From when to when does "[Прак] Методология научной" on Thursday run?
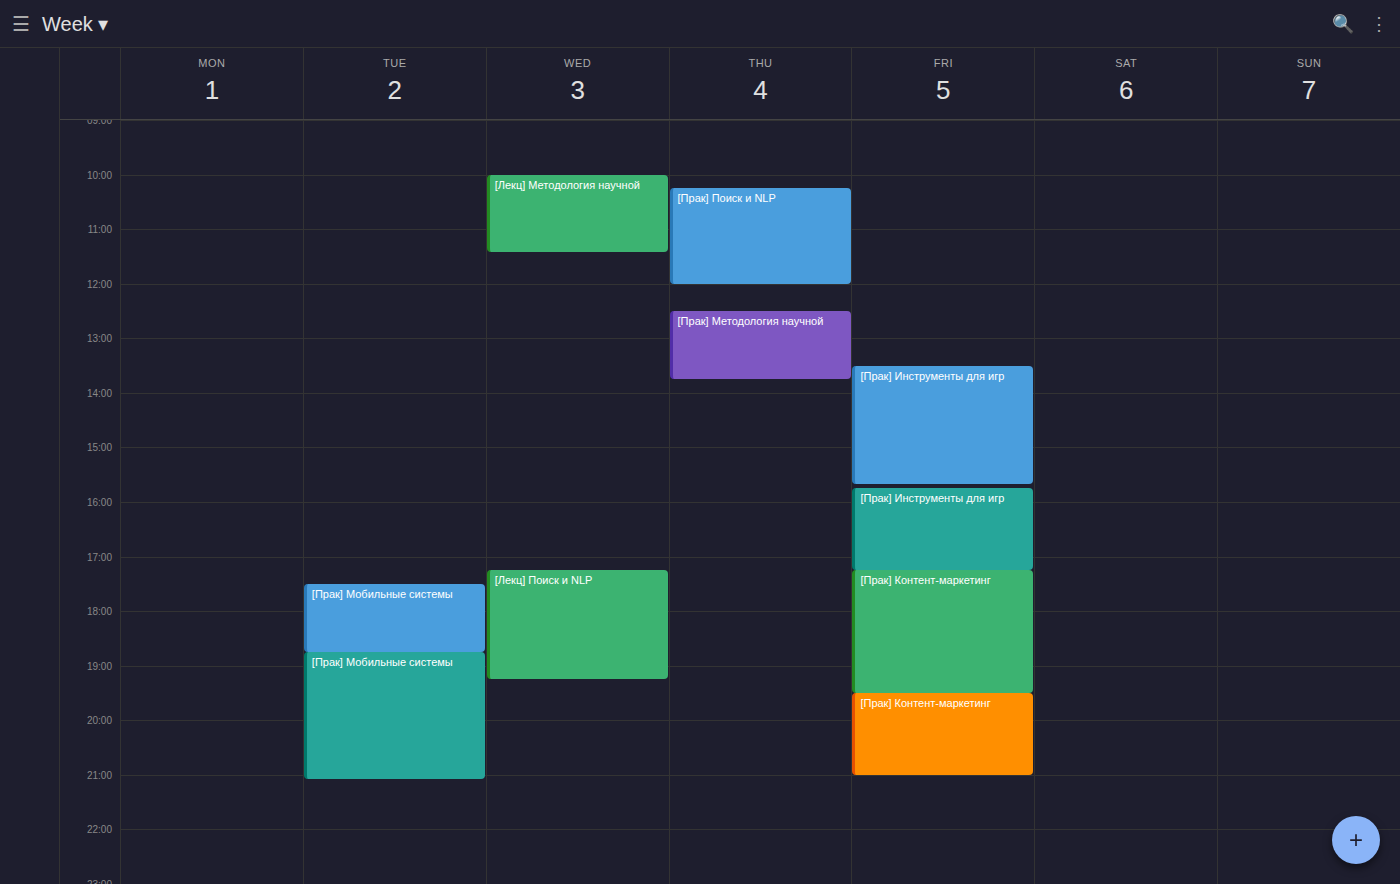
12:30 PM to 1:45 PM